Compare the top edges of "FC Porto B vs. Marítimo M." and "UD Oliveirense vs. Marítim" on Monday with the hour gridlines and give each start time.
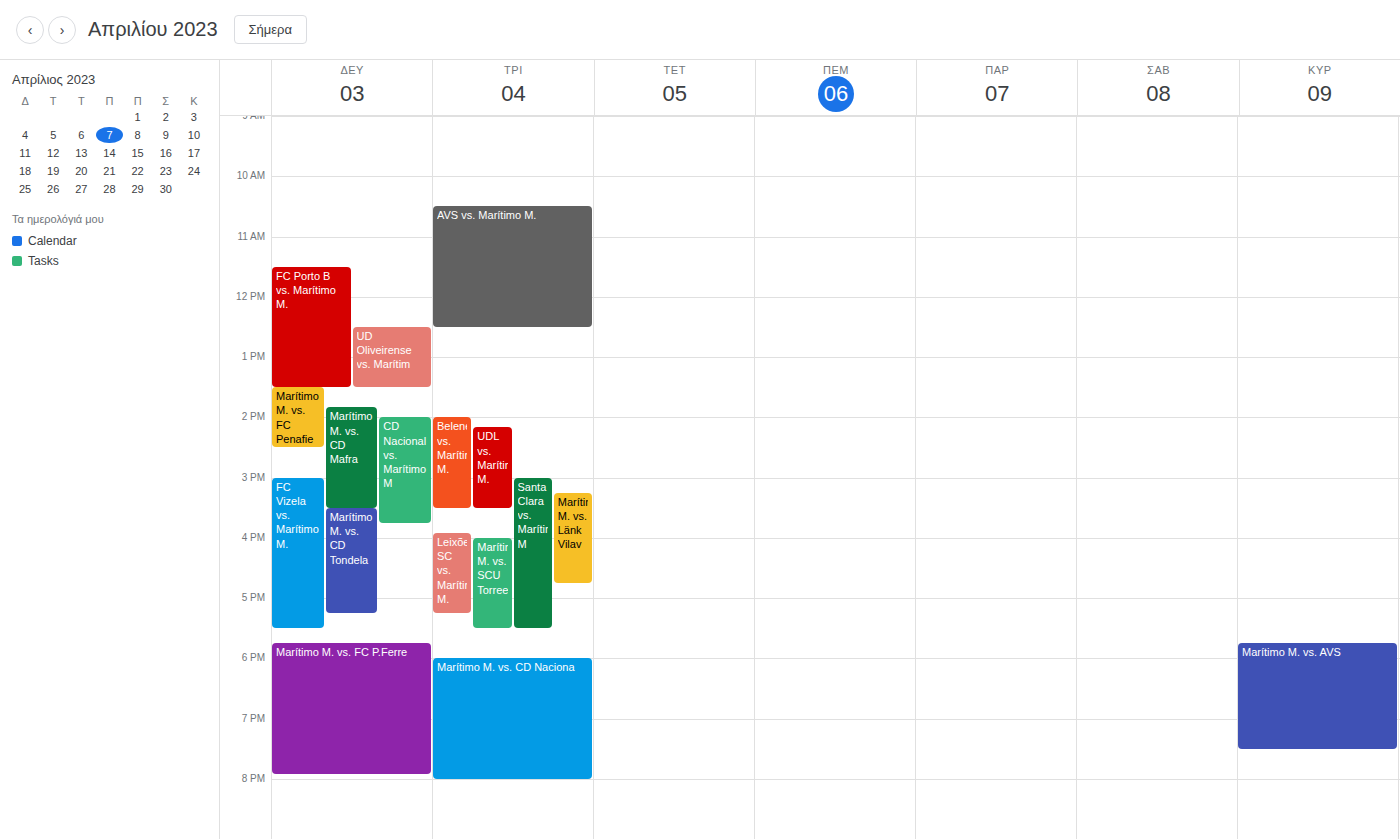
"FC Porto B vs. Marítimo M.": 11:30 AM, halfway between the 11 AM and 12 PM lines. "UD Oliveirense vs. Marítim": 12:30 PM, halfway between the 12 PM and 1 PM lines.